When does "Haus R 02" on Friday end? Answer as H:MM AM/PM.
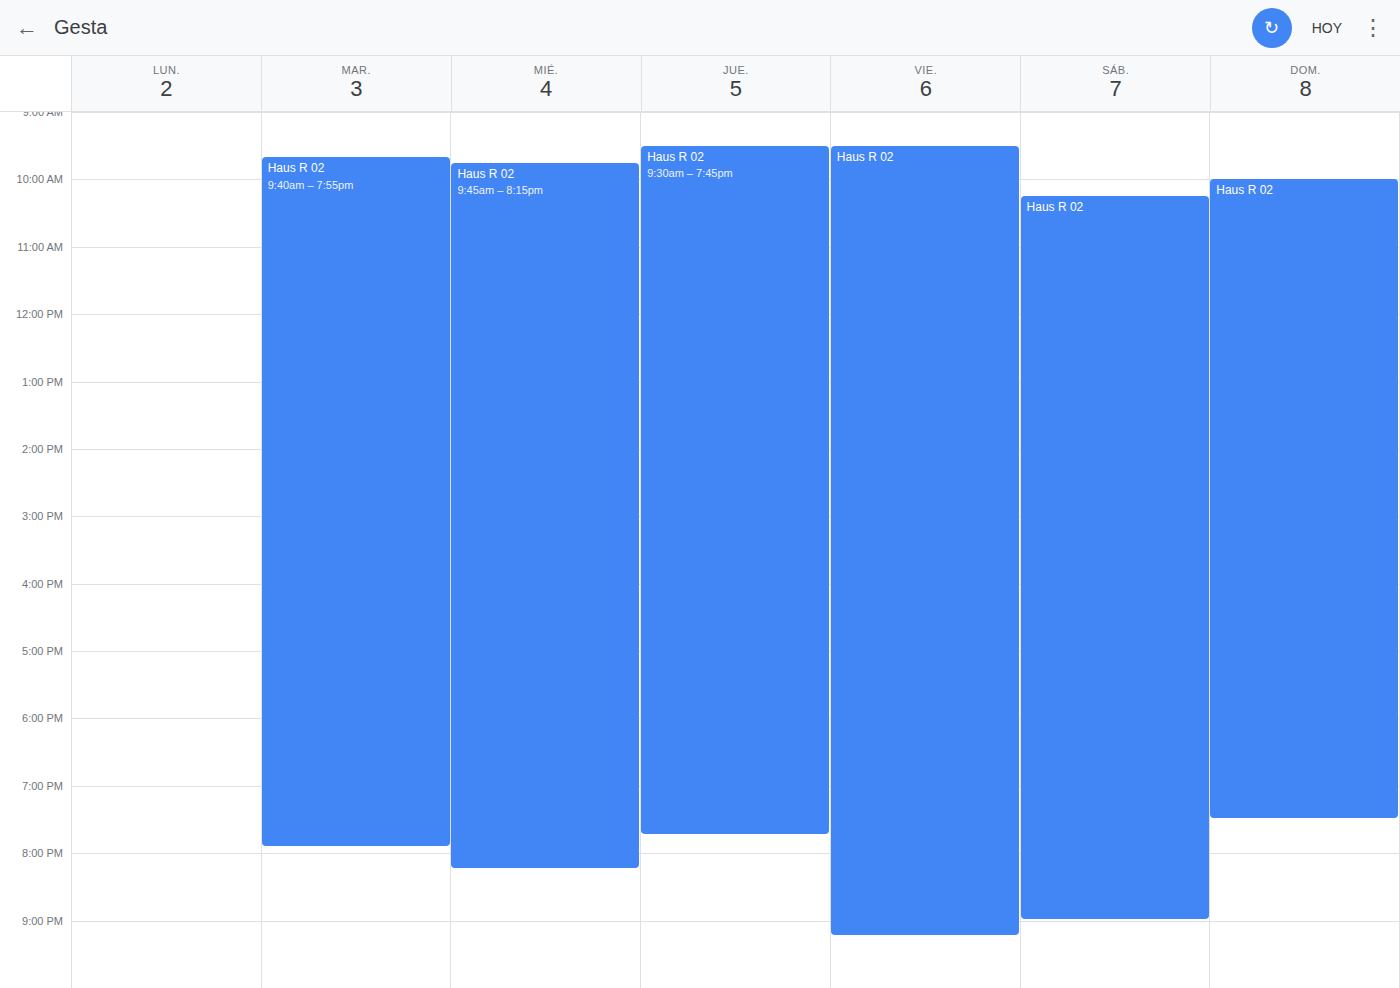
9:15 PM